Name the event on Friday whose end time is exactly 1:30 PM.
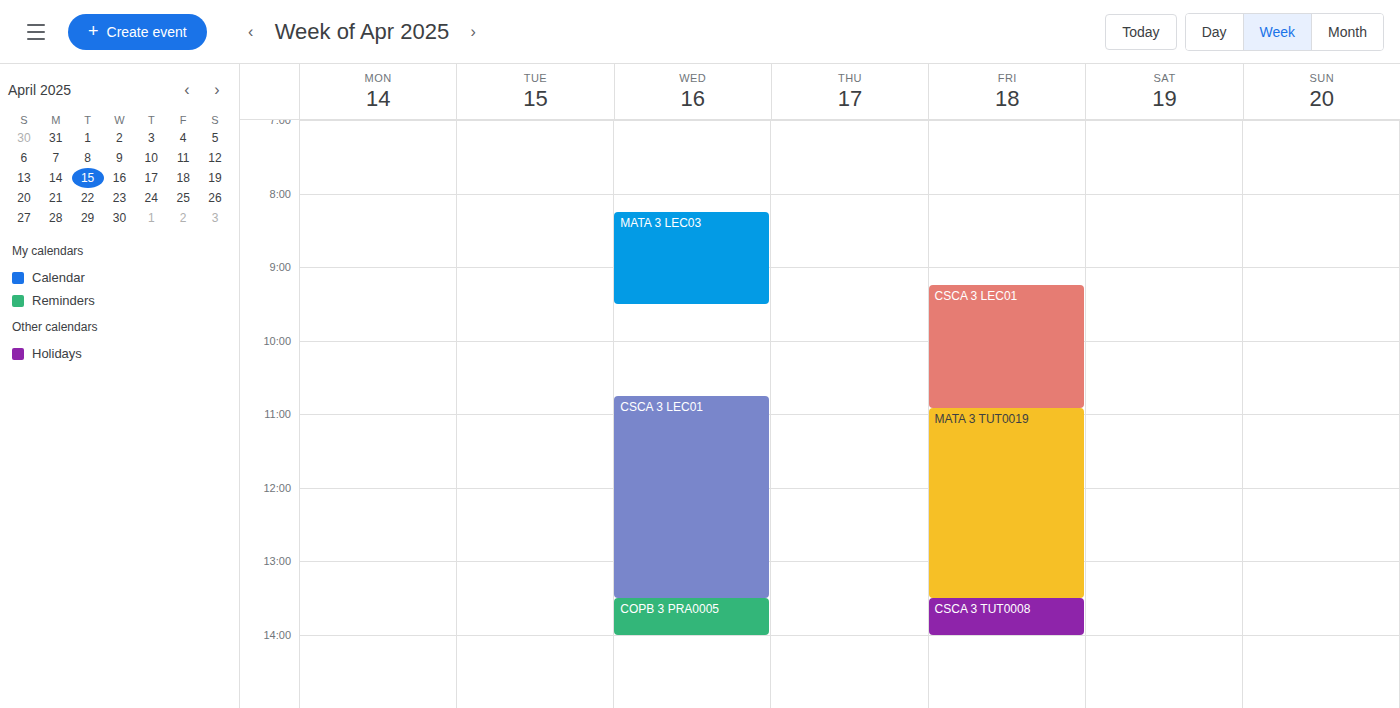
"MATA 3 TUT0019"